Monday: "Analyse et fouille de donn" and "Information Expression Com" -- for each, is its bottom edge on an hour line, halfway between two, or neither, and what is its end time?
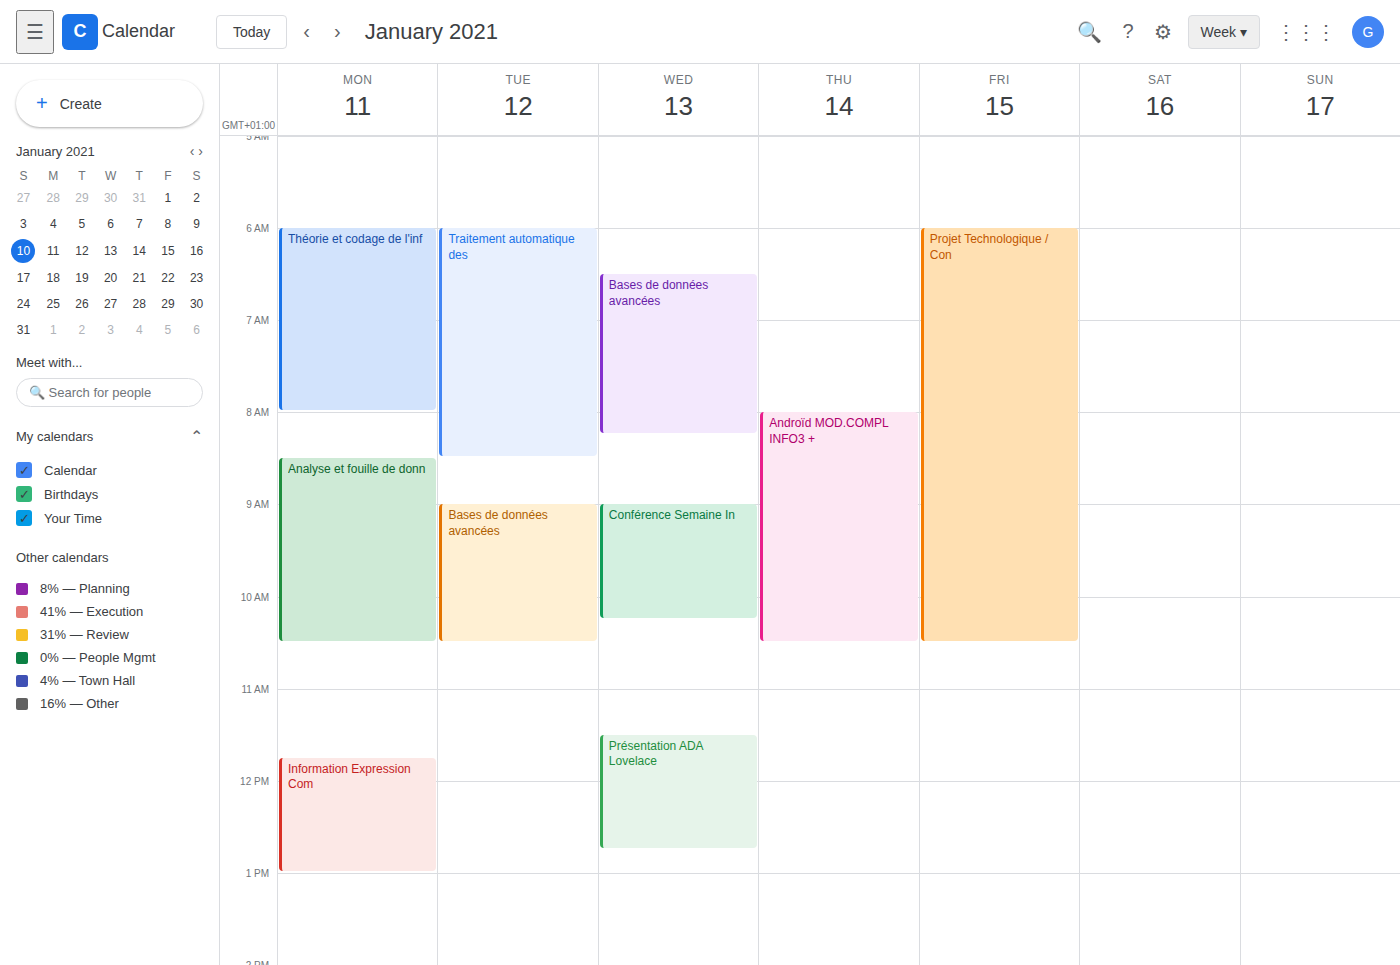
"Analyse et fouille de donn": 10:30 AM, halfway between the 10 AM and 11 AM lines. "Information Expression Com": 1:00 PM, exactly on the 1 PM line.